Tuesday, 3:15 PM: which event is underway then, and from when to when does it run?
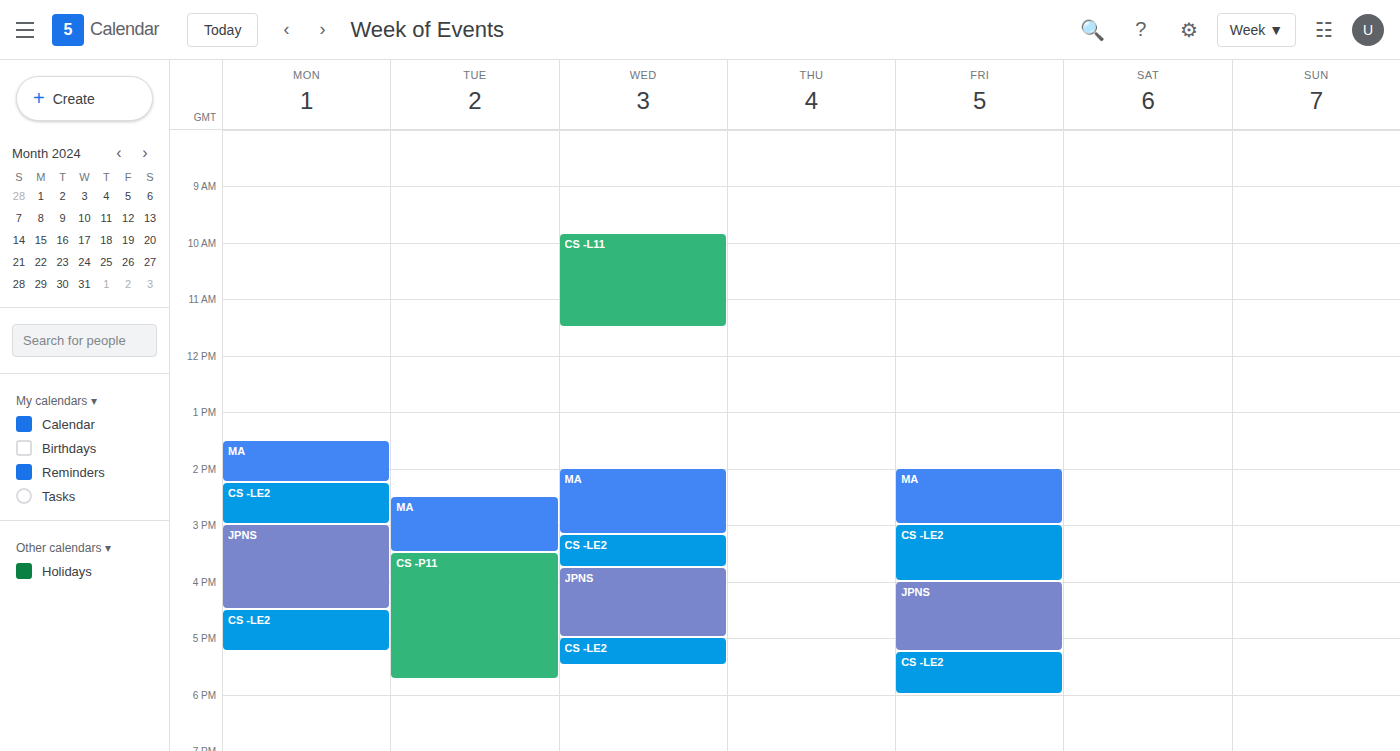
"MA", 2:30 PM to 3:30 PM